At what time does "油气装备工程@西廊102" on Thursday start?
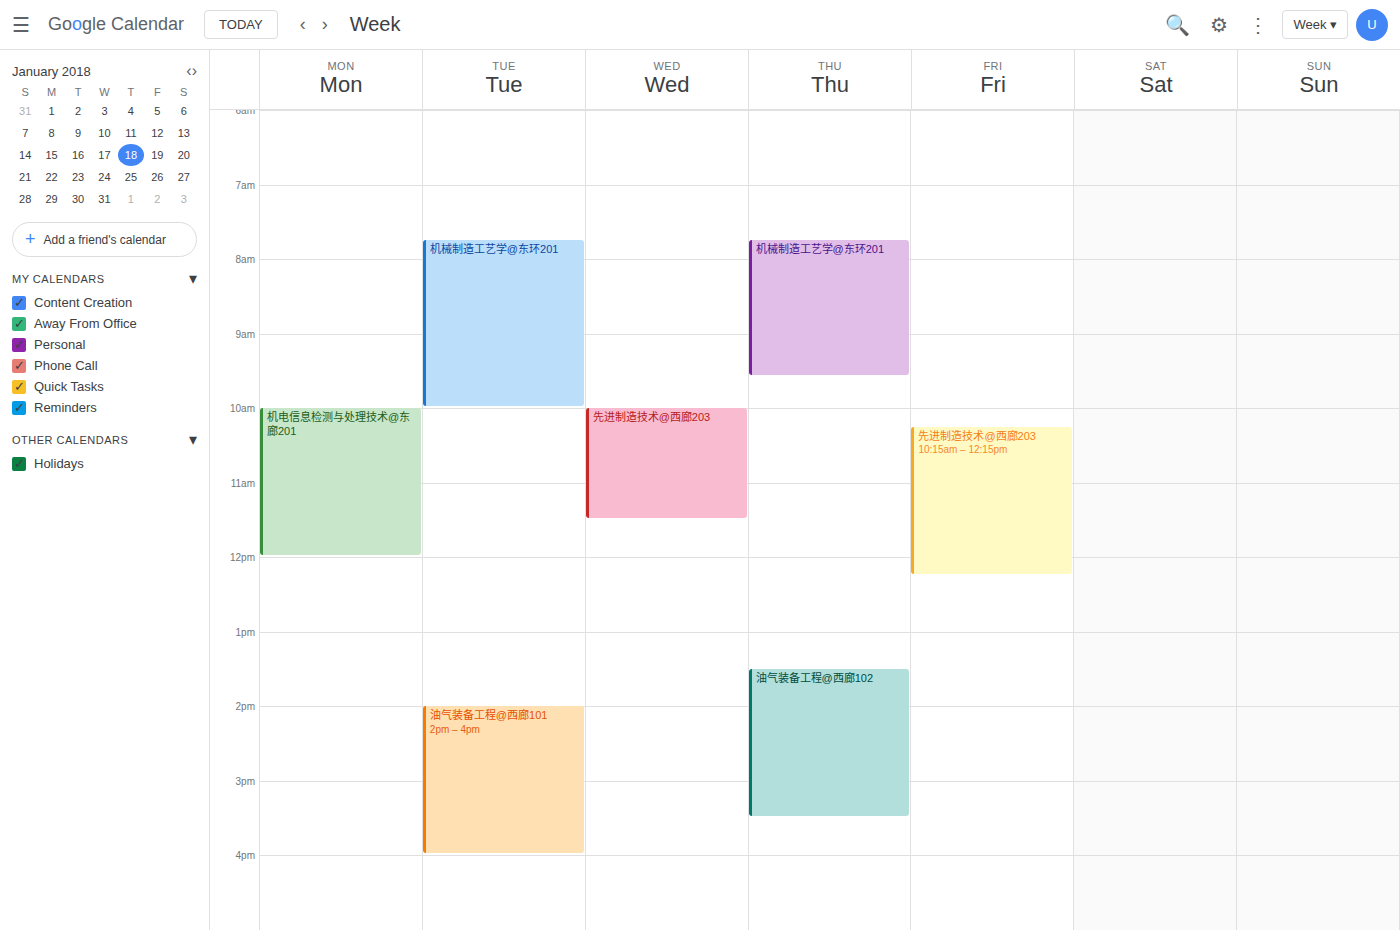
1:30 PM